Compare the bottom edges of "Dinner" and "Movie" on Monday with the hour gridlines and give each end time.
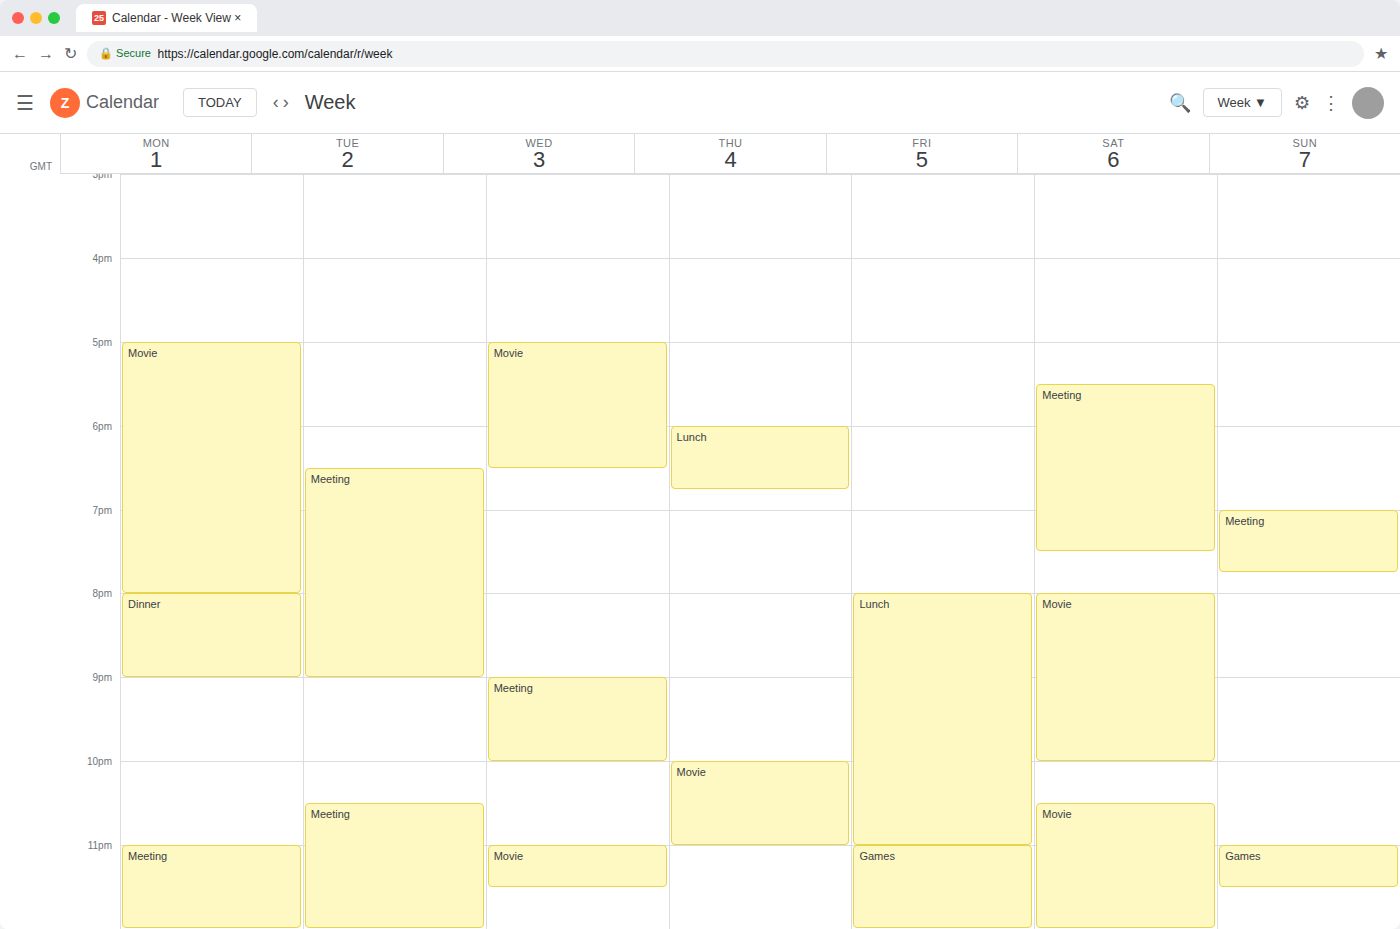
"Dinner": 21:00, exactly on the 21:00 line. "Movie": 20:00, exactly on the 20:00 line.